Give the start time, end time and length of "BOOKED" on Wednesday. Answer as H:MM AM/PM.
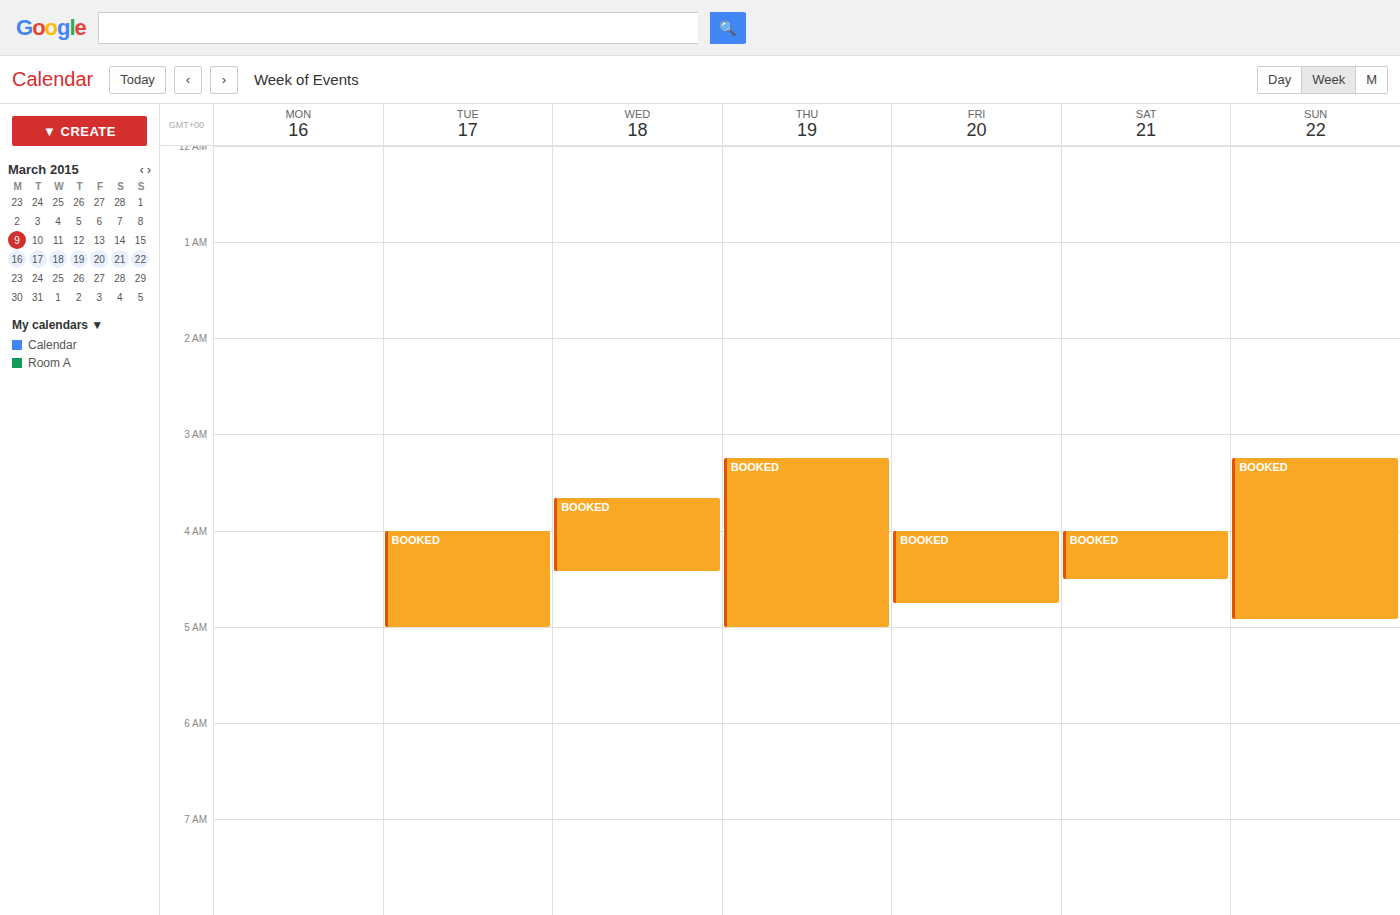
3:40 AM to 4:25 AM, 45 minutes